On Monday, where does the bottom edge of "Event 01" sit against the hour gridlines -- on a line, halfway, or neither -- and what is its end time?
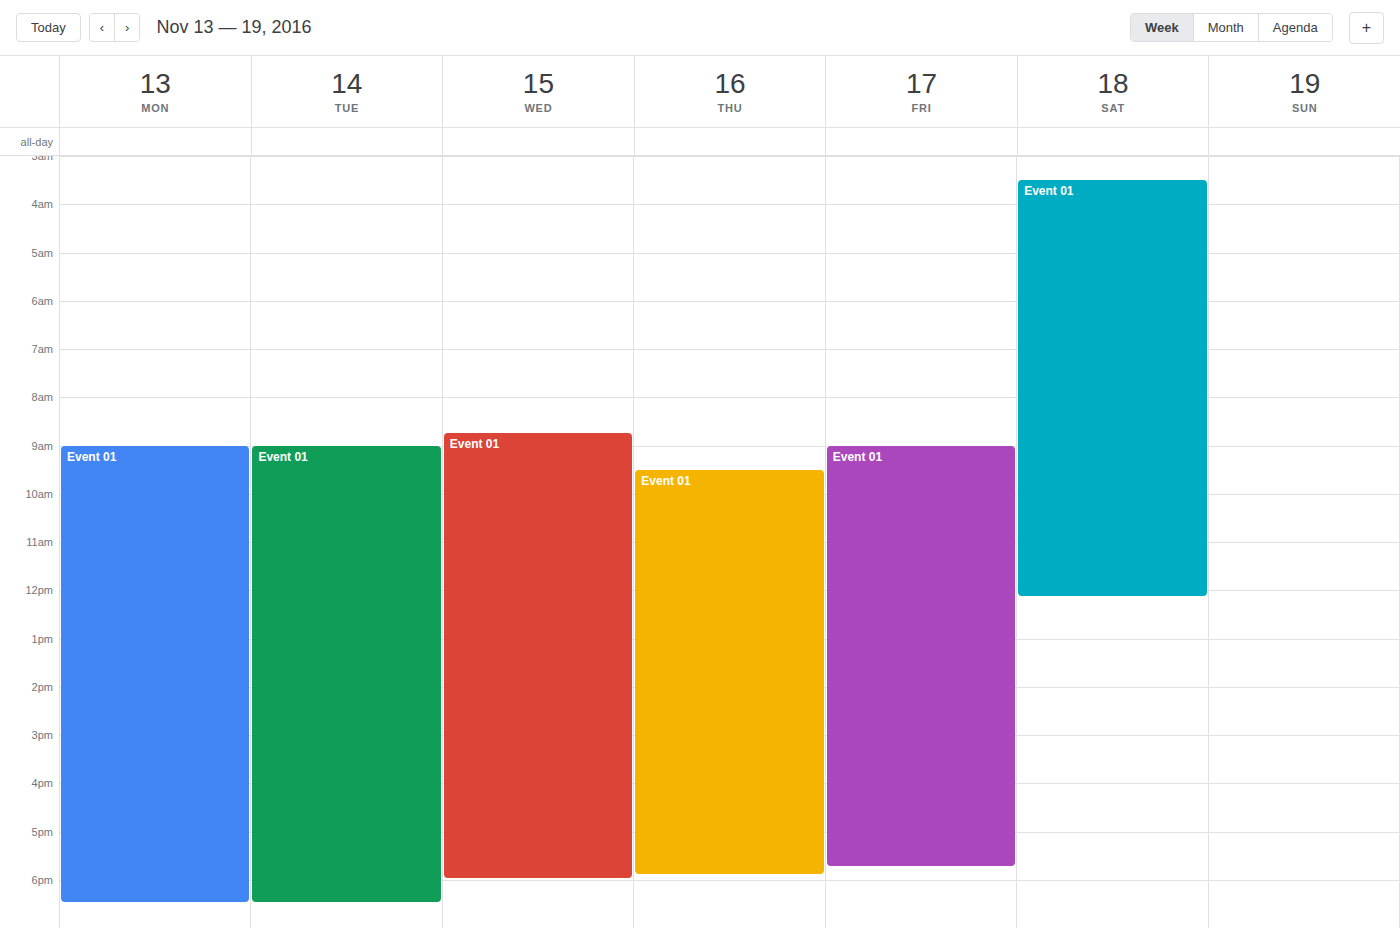
6:30 PM -- halfway between the 6 PM and 7 PM lines.